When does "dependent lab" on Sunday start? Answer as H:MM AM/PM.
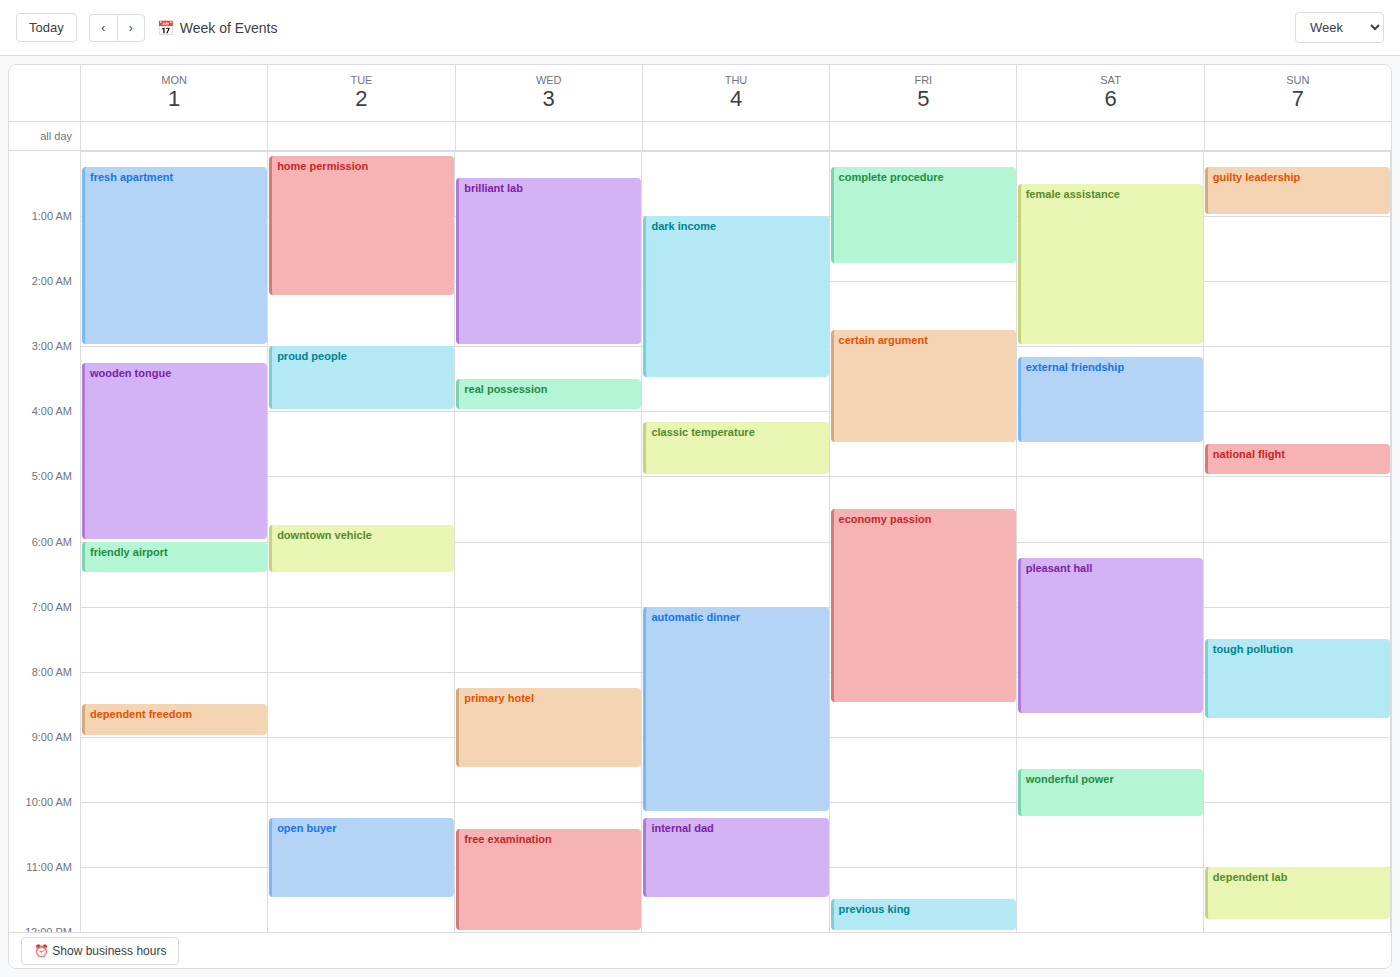
11:00 AM